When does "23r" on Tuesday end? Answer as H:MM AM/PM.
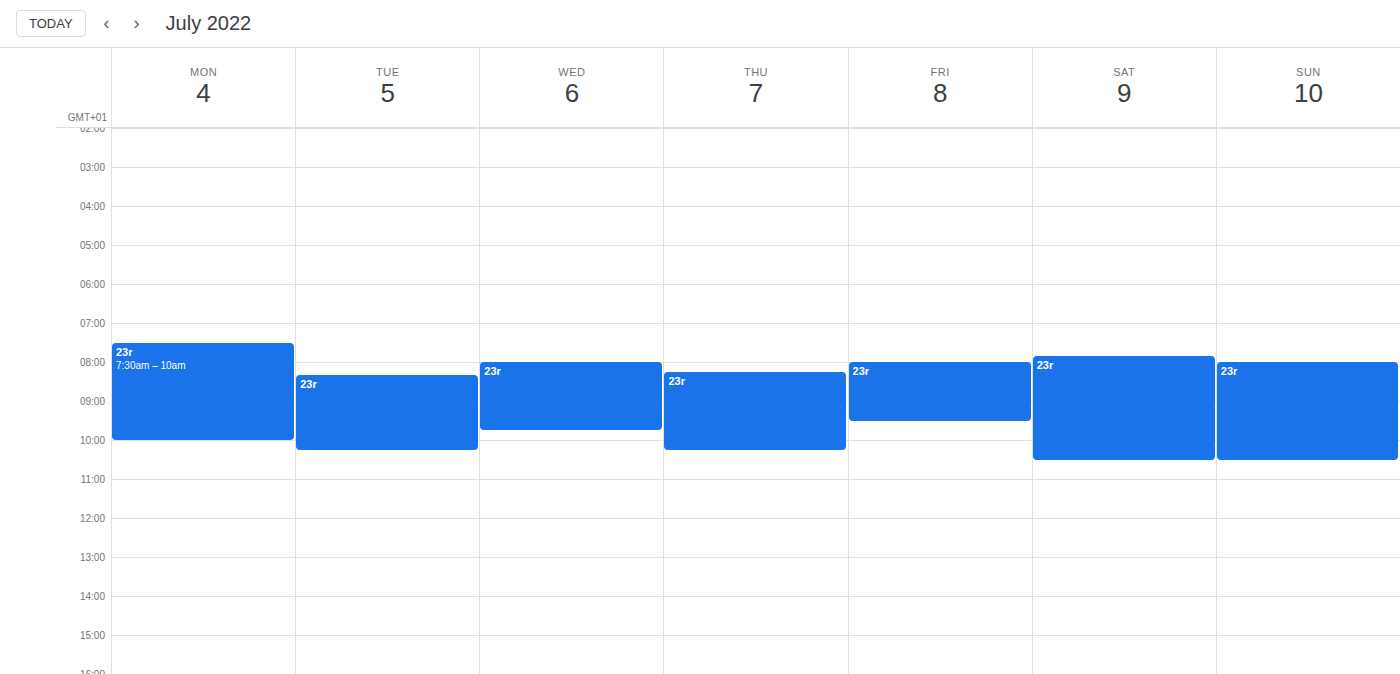
10:15 AM